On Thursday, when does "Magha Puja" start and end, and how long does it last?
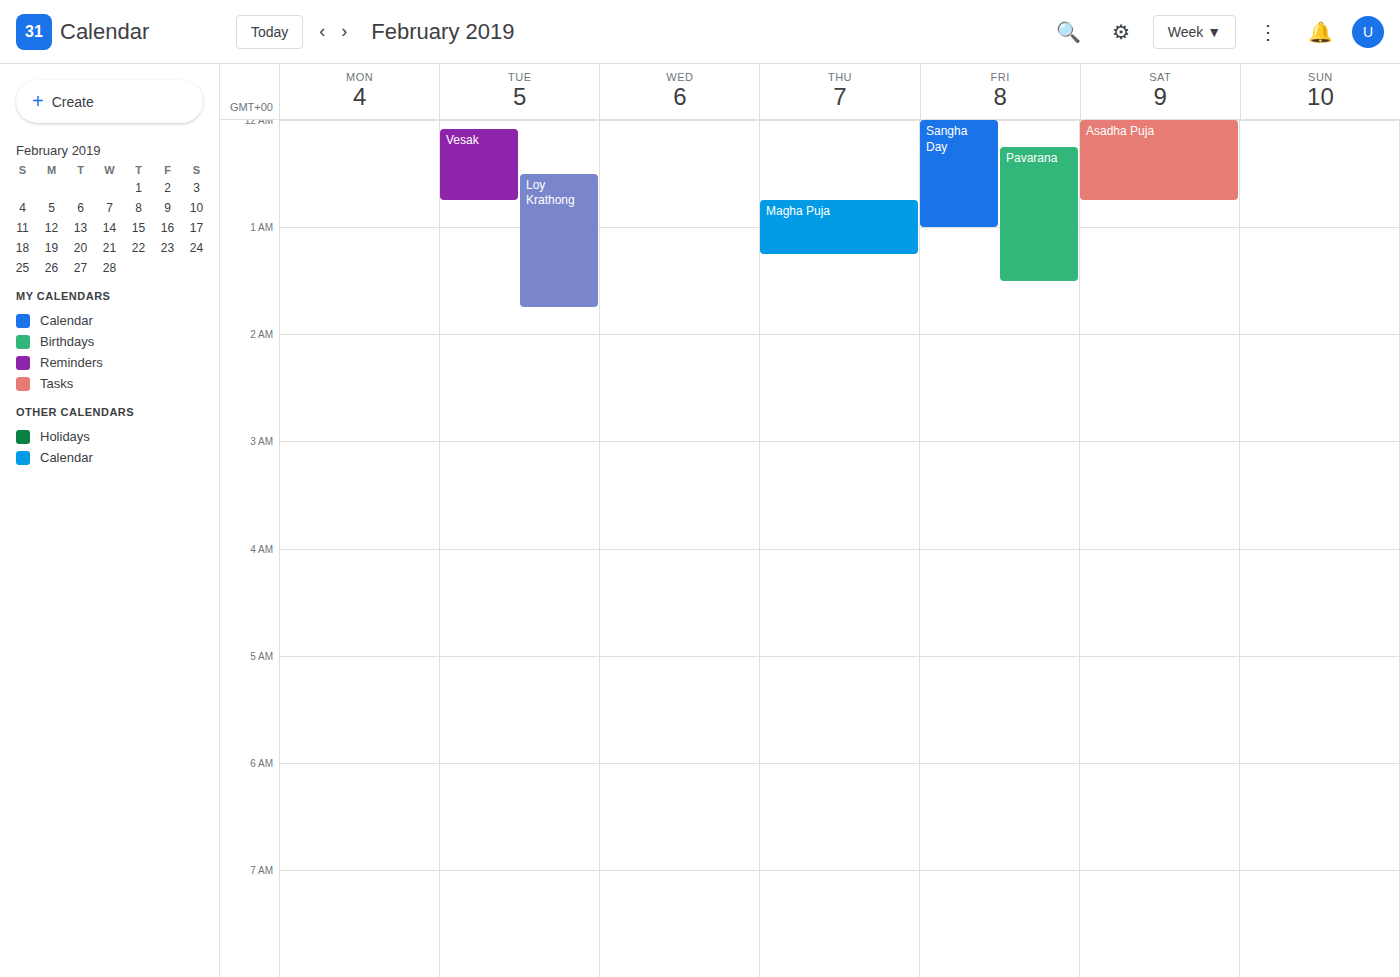
12:45 AM to 1:15 AM, 30 minutes